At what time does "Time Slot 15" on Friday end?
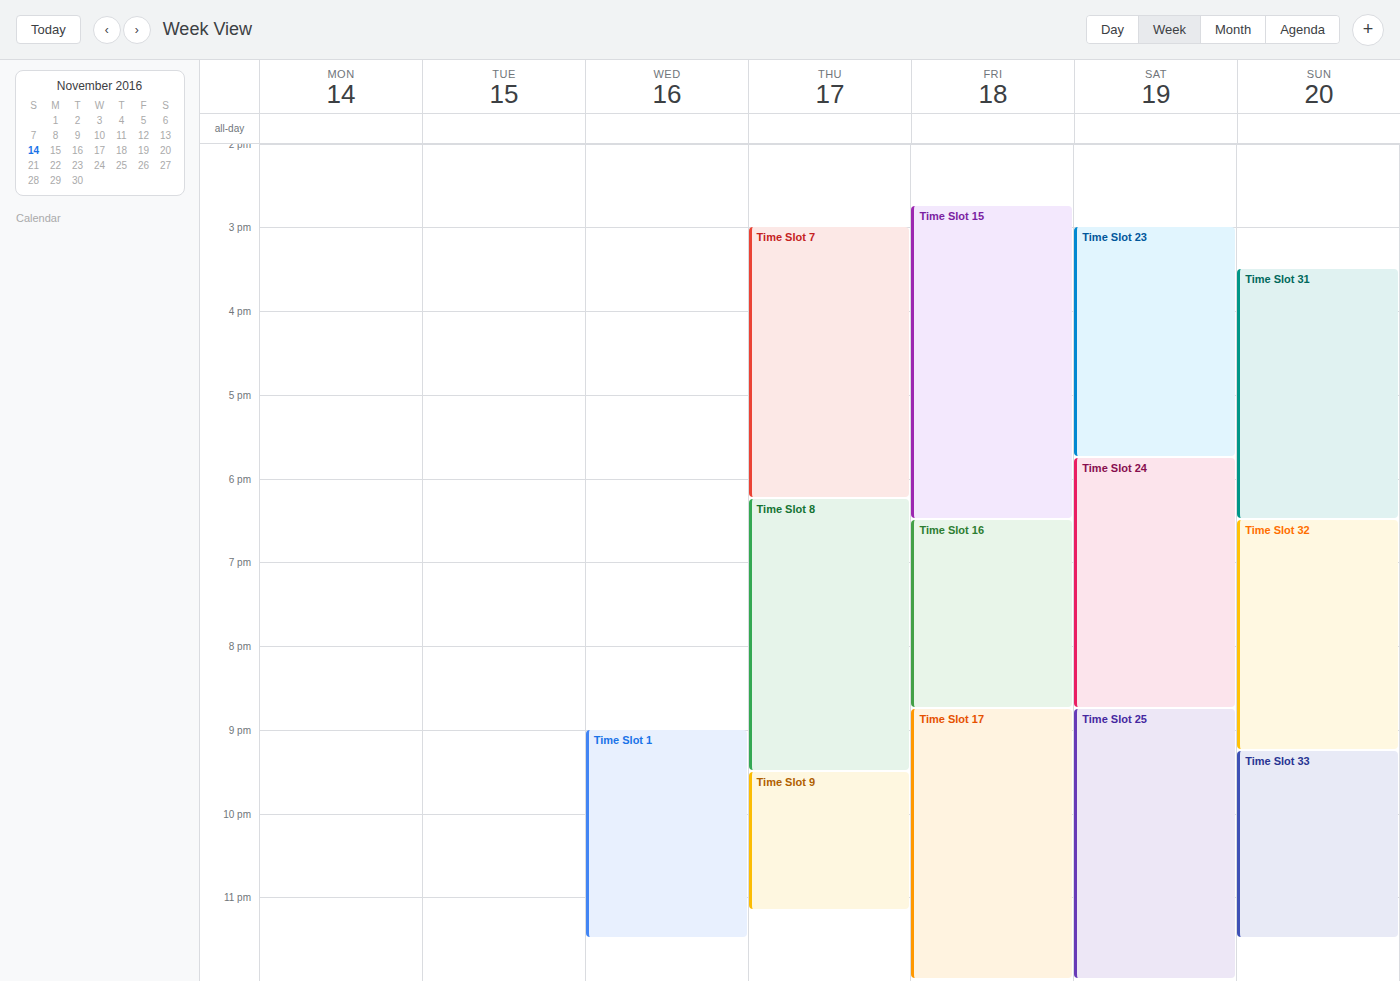
18:30